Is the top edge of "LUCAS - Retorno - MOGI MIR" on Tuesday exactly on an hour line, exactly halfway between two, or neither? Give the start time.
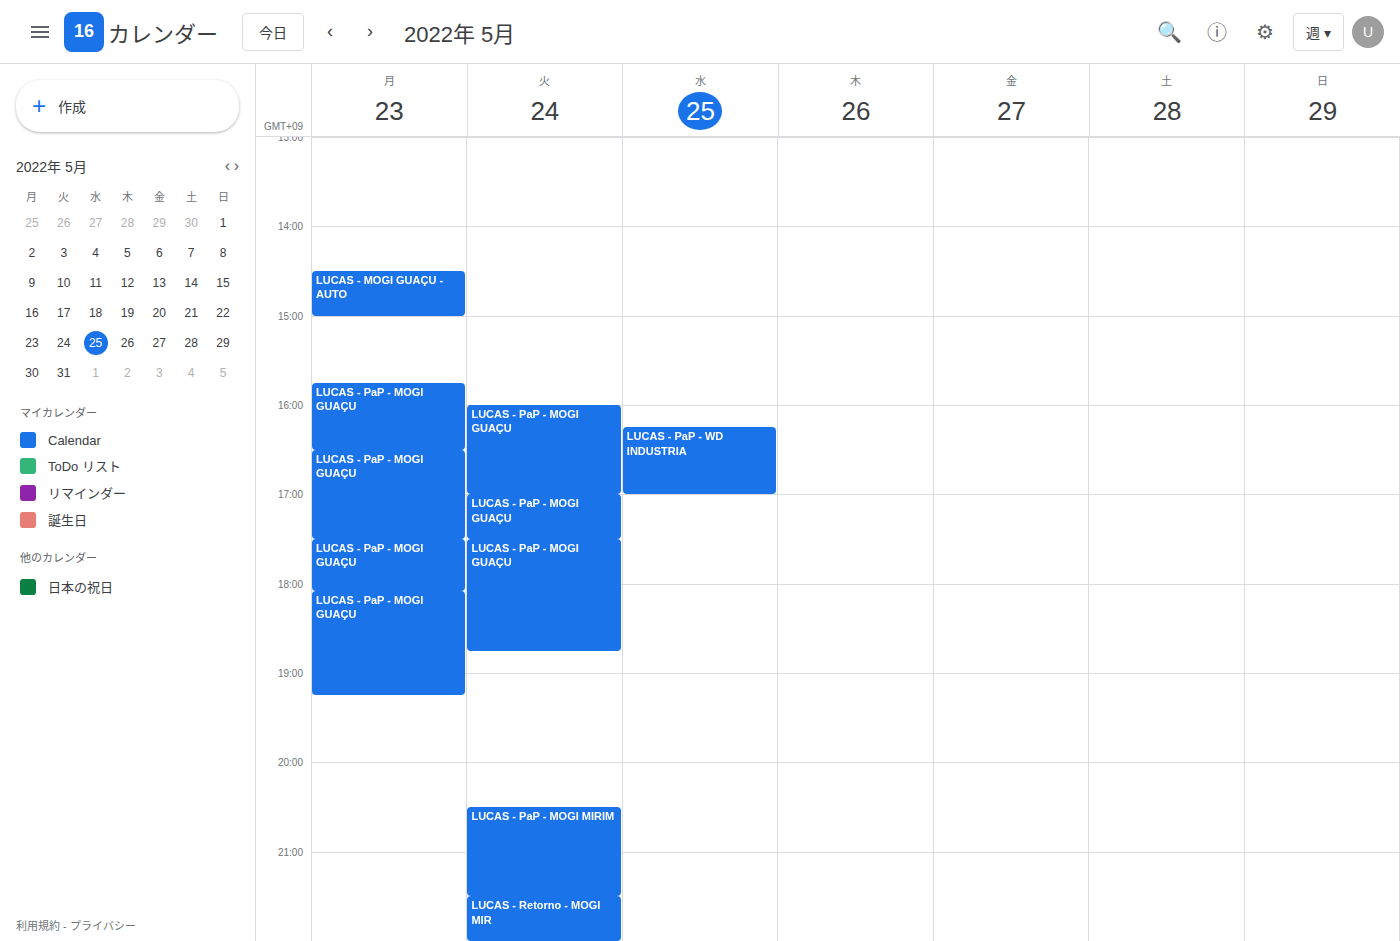
21:30 -- halfway between the 21:00 and 22:00 lines.